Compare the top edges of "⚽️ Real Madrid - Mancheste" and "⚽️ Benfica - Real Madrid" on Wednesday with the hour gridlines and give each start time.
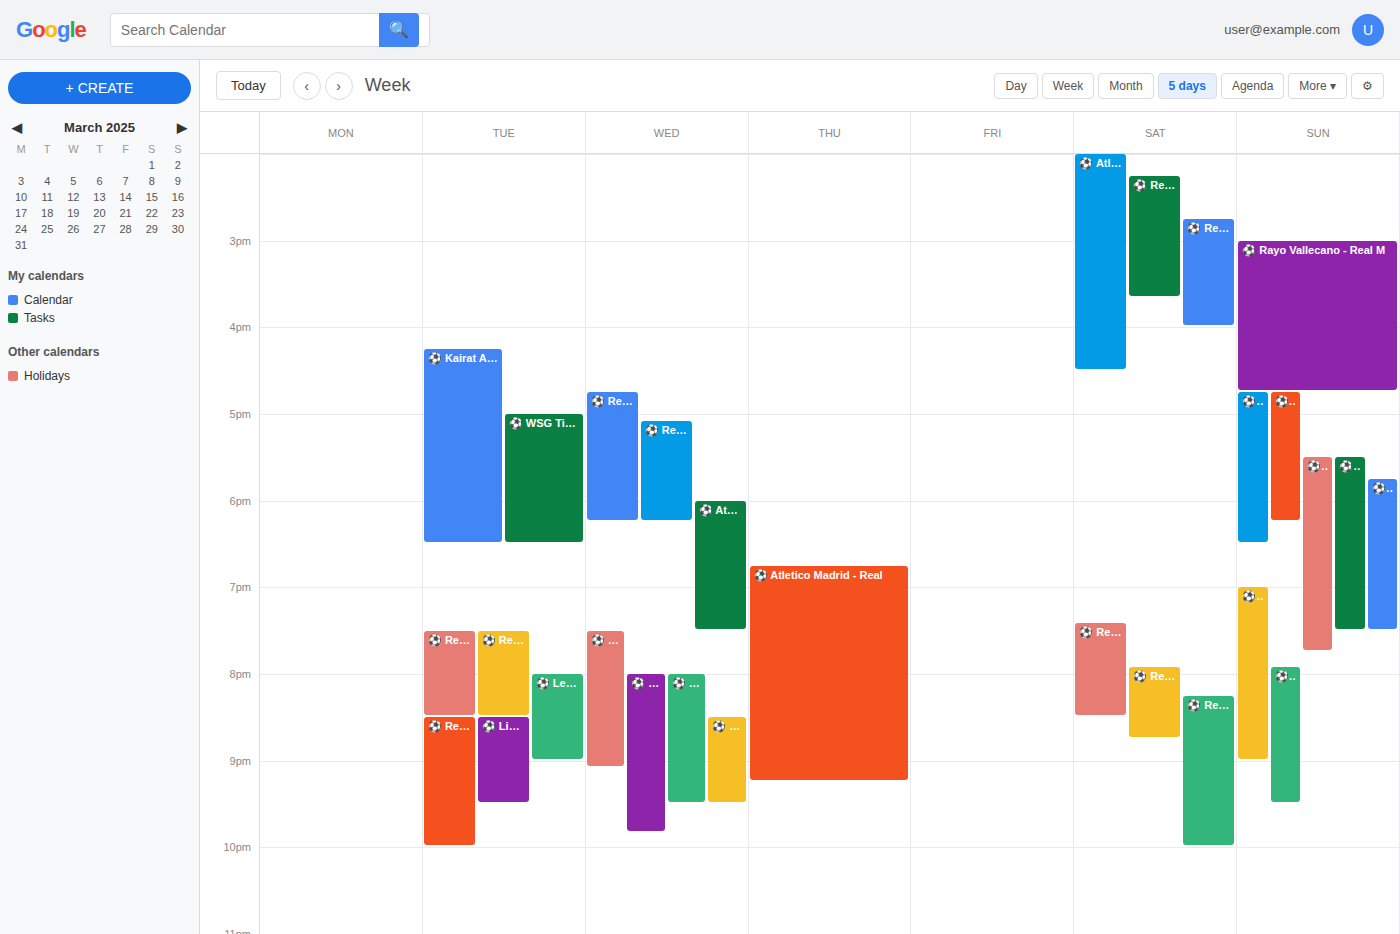
"⚽️ Real Madrid - Mancheste": 8:00 PM, exactly on the 8 PM line. "⚽️ Benfica - Real Madrid": 8:30 PM, halfway between the 8 PM and 9 PM lines.